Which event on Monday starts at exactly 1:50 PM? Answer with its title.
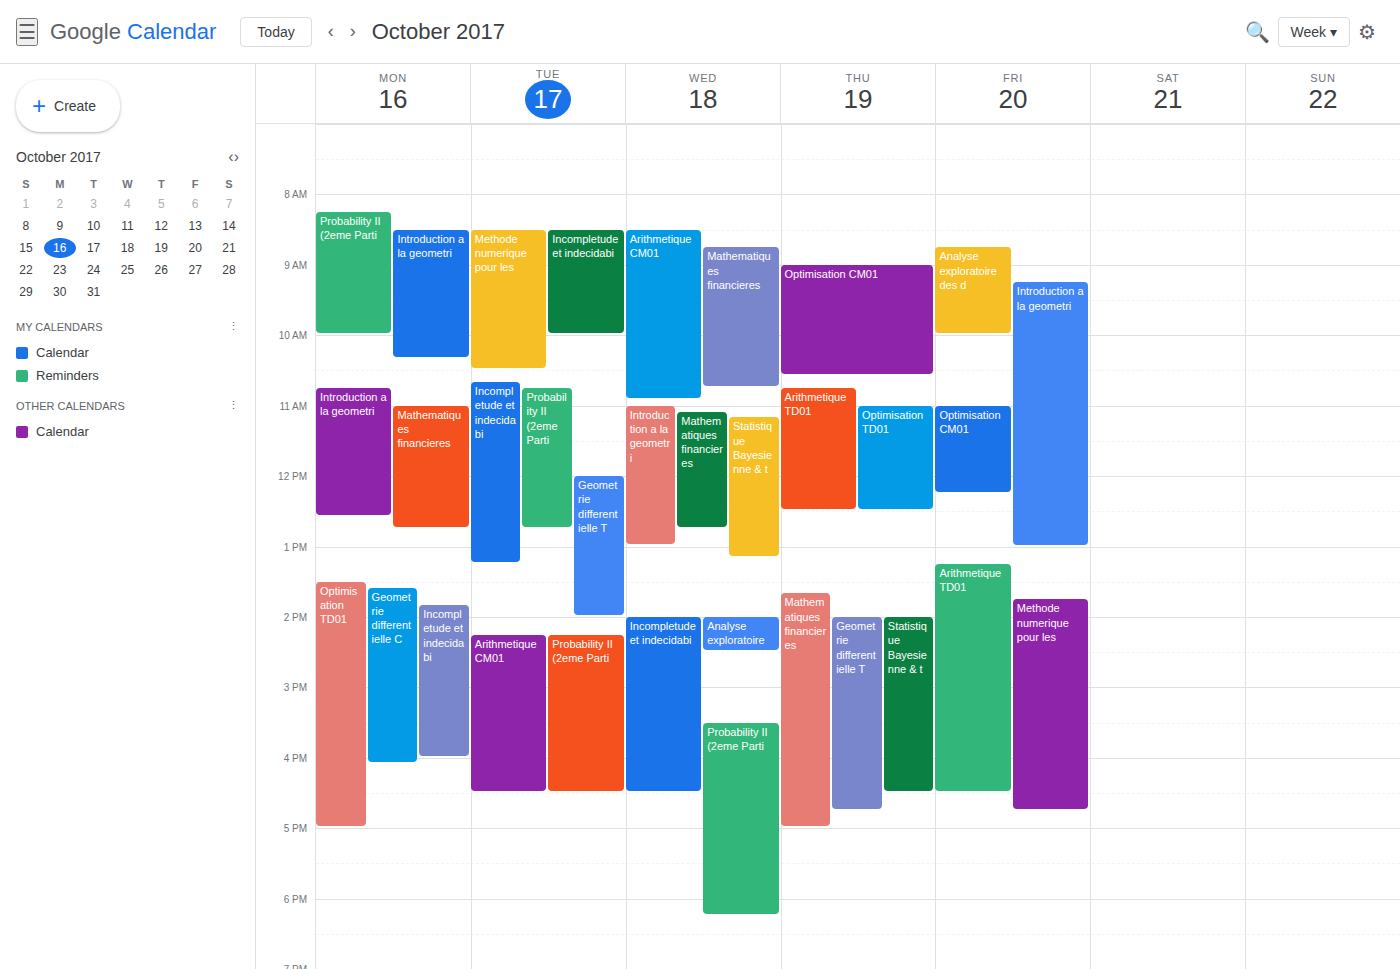
"Incompletude et indecidabi"